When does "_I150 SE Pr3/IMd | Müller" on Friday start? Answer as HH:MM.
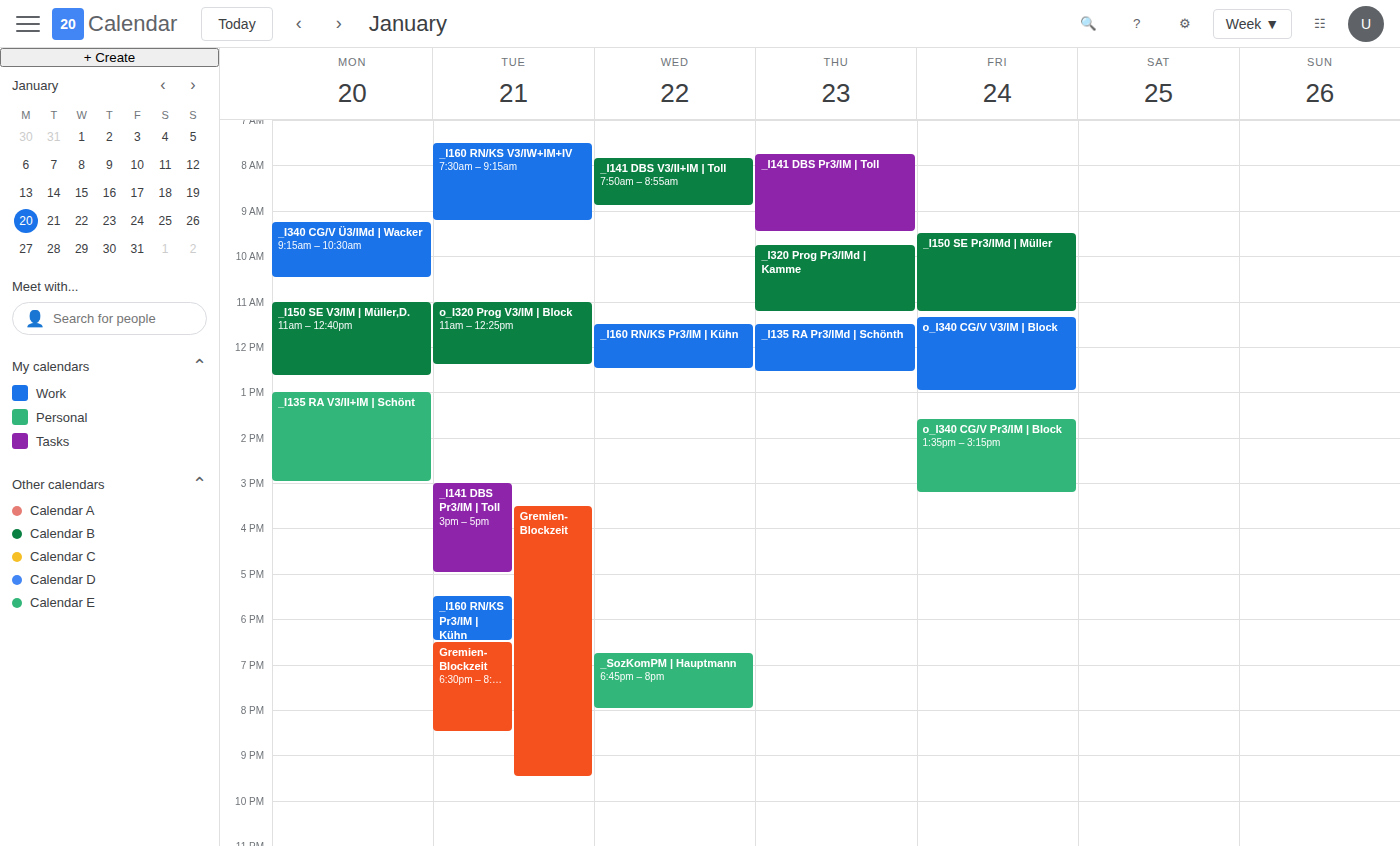
09:30